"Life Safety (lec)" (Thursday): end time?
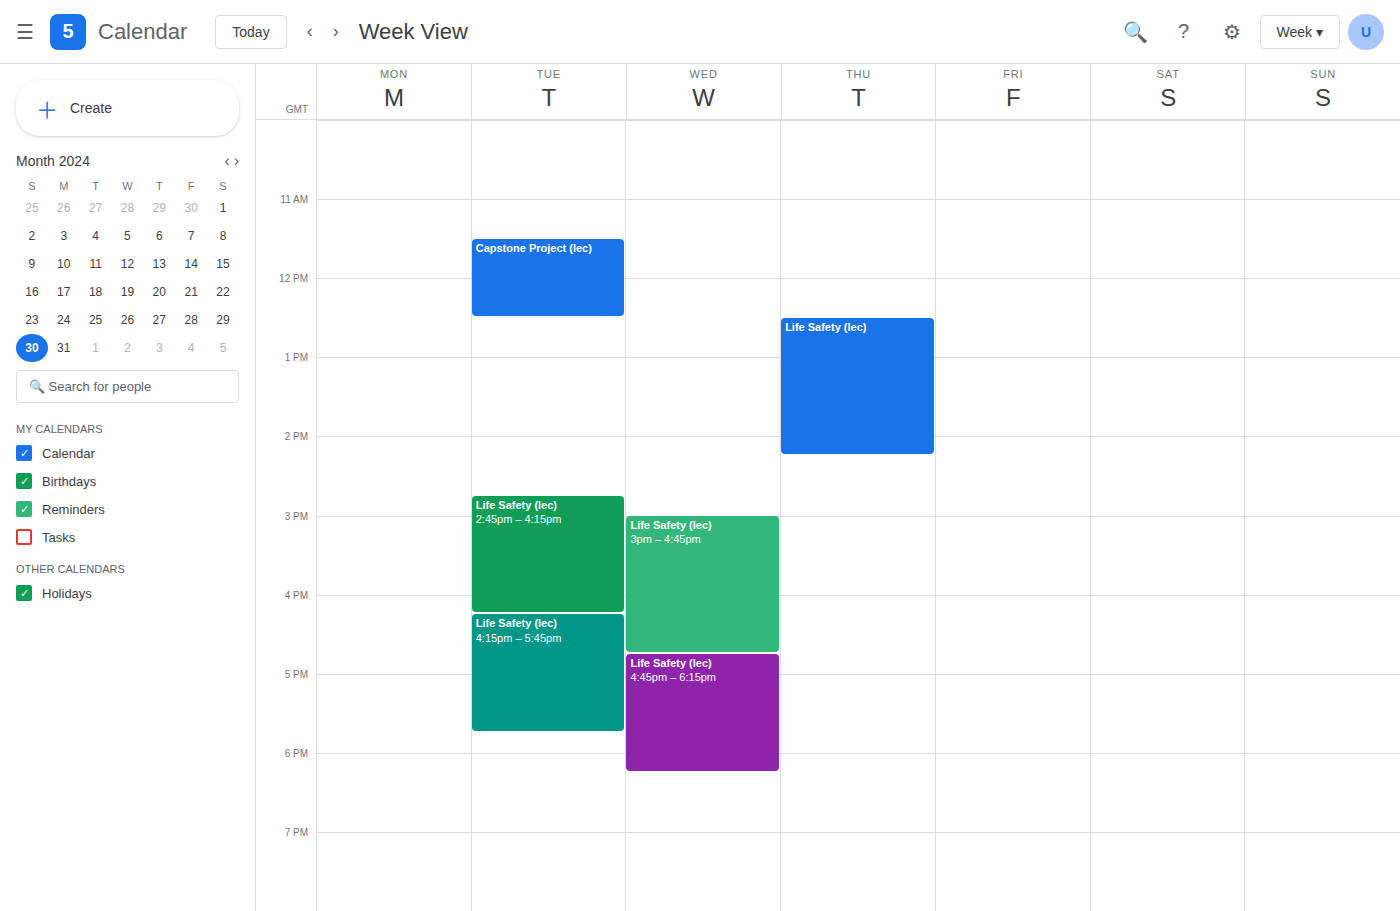
14:15